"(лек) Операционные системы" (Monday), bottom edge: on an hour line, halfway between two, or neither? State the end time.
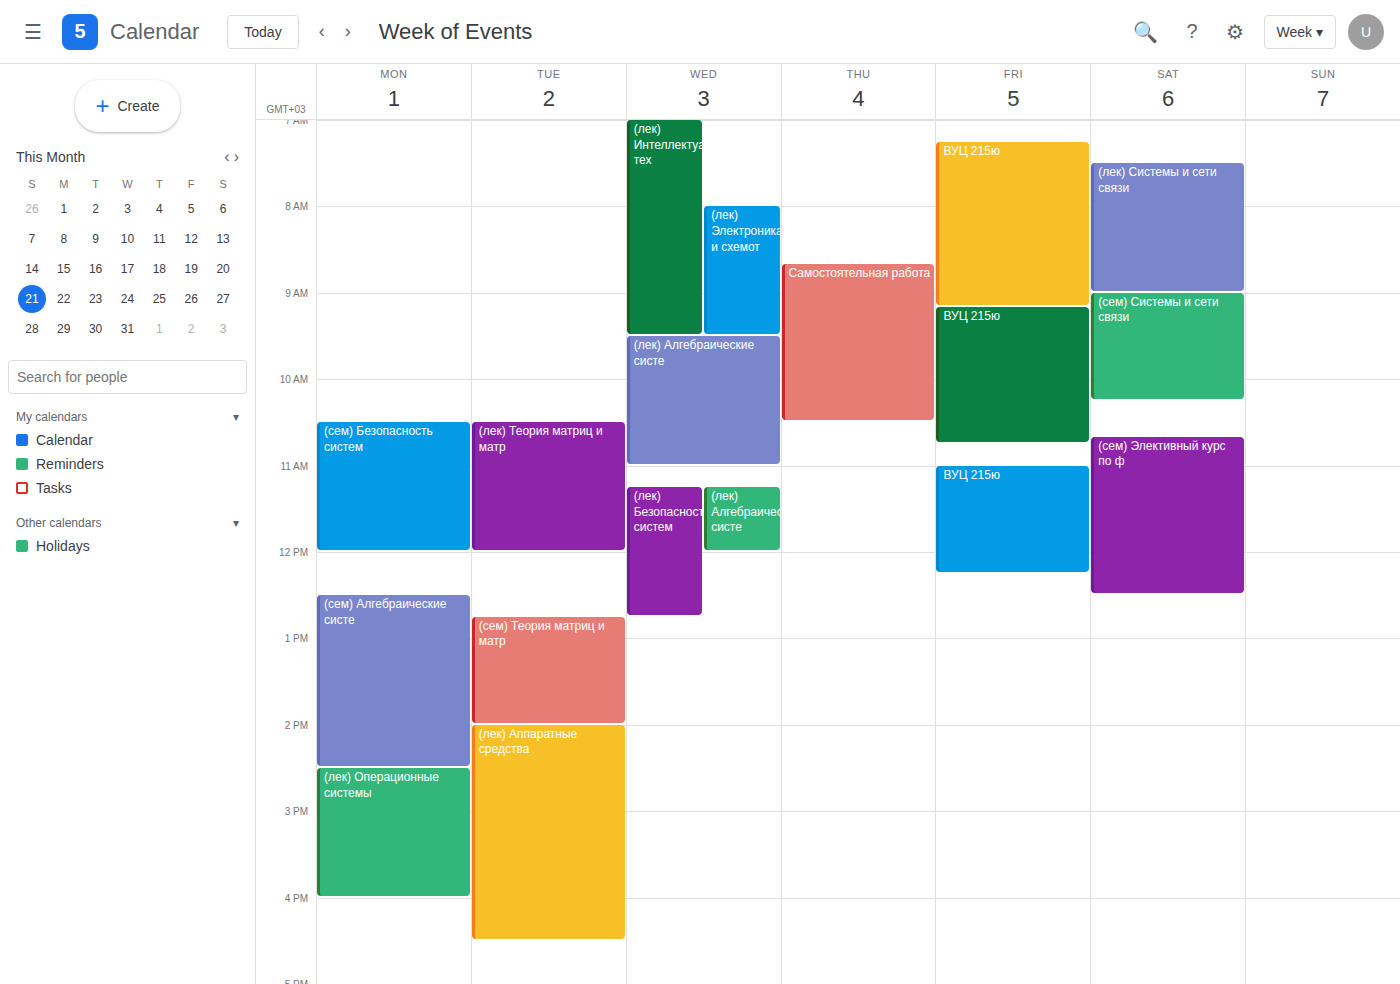
4:00 PM -- exactly on the 4 PM line.